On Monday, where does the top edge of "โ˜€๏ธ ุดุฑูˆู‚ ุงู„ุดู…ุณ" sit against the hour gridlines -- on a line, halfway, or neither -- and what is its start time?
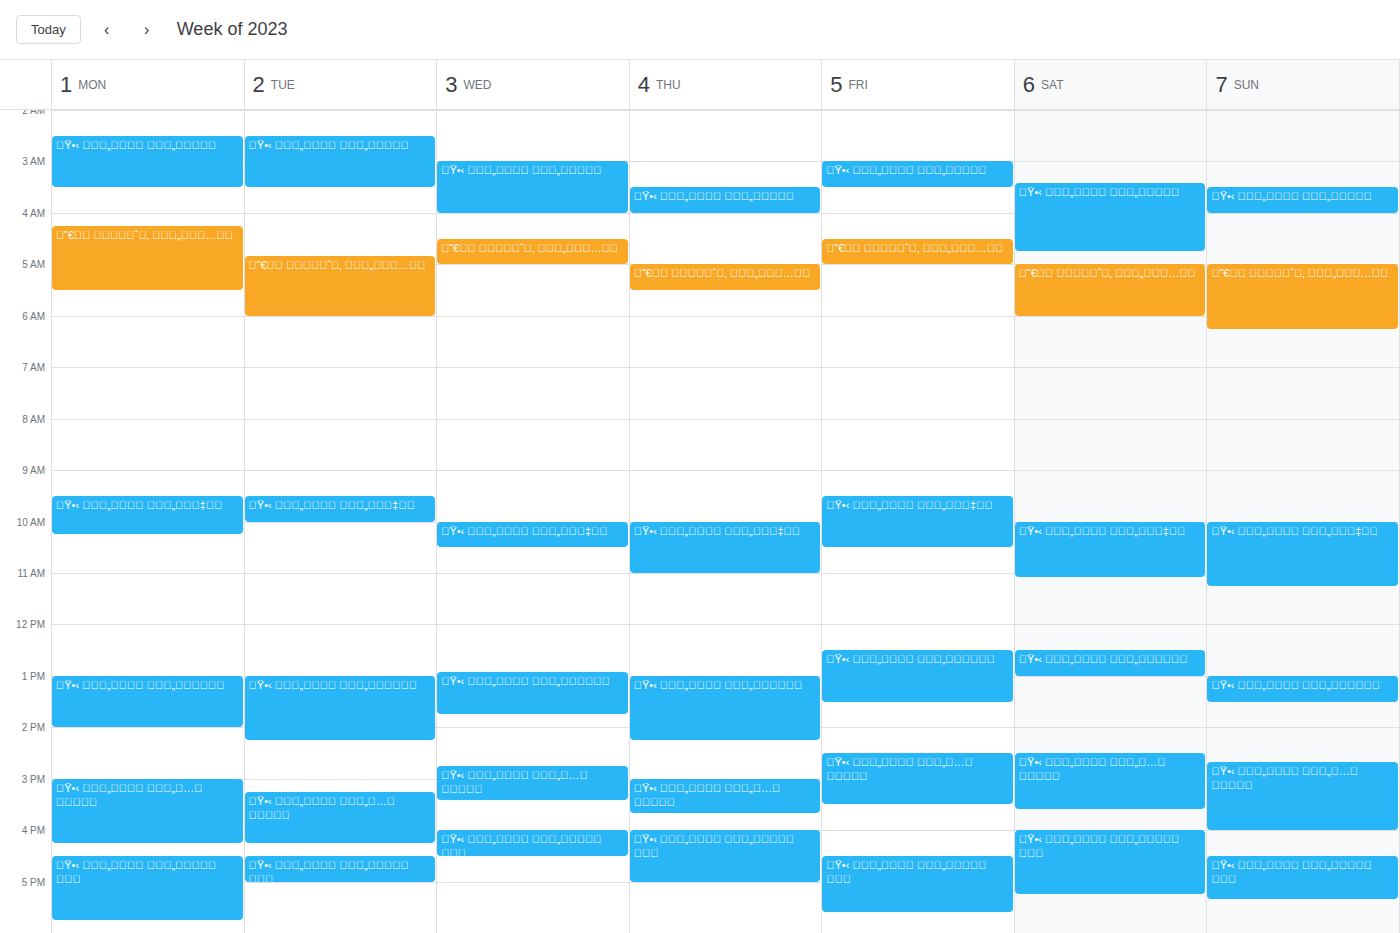
4:15 AM -- neither: a quarter of the way from the 4 AM line to the 5 AM line.